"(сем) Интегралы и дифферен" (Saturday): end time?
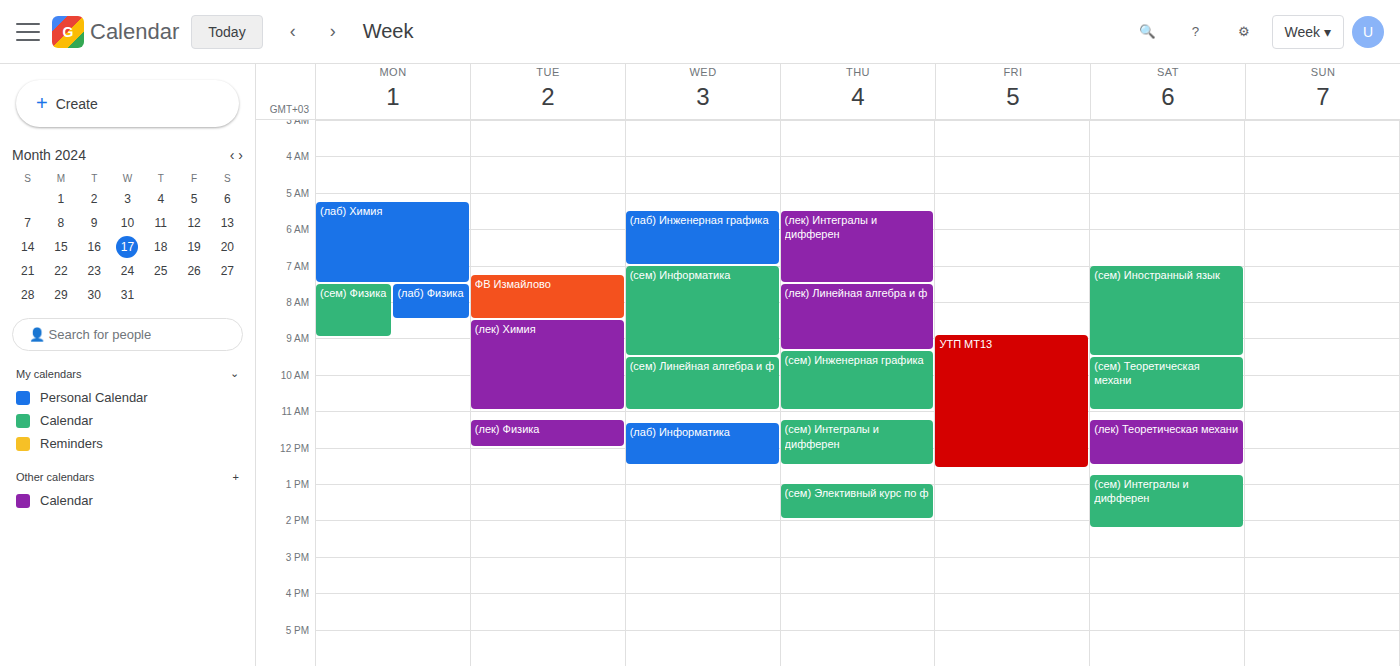
2:15 PM